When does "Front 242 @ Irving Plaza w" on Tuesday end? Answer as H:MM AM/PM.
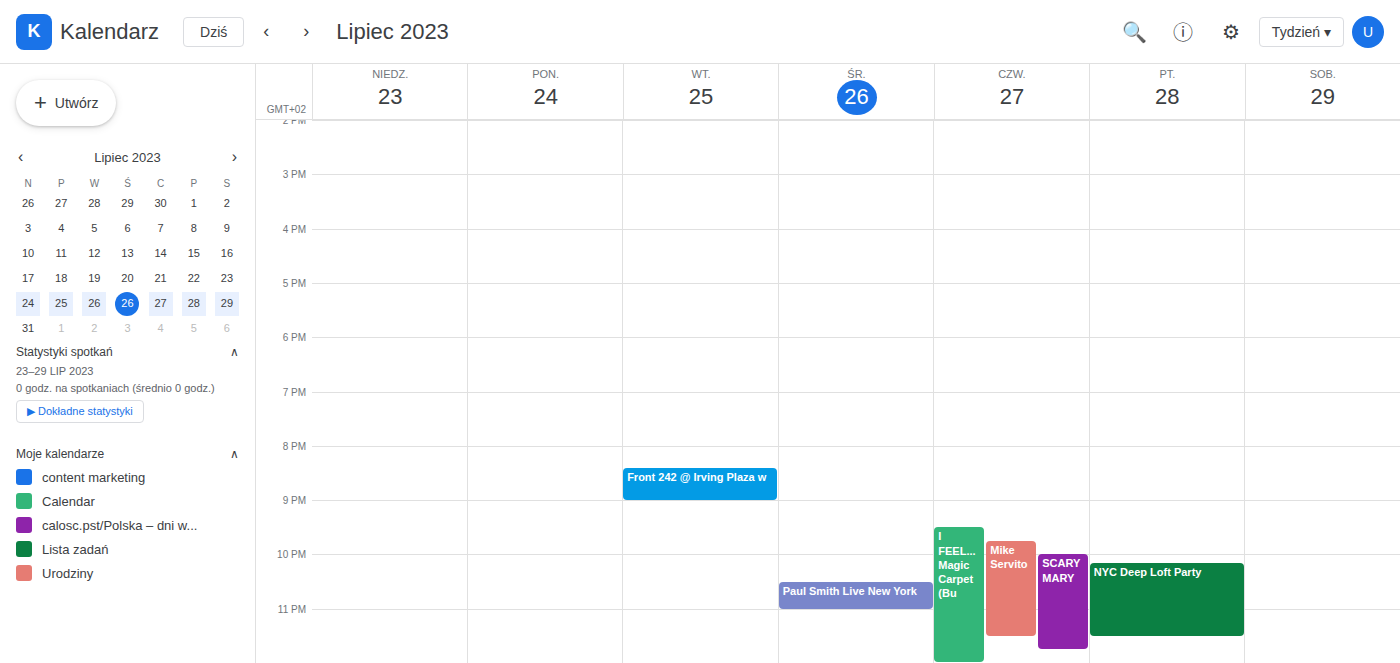
9:00 PM